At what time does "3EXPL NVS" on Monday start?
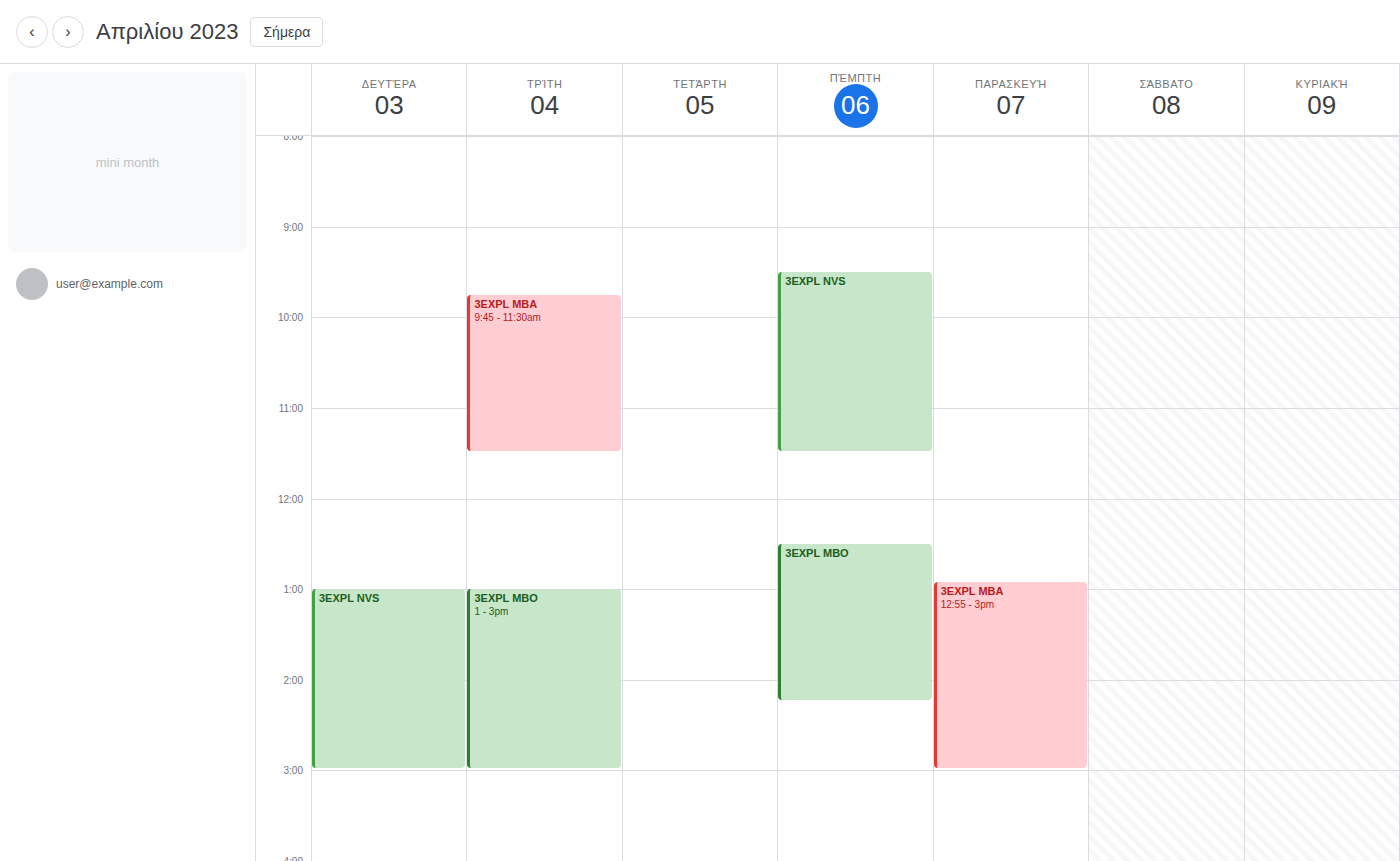
1:00 PM